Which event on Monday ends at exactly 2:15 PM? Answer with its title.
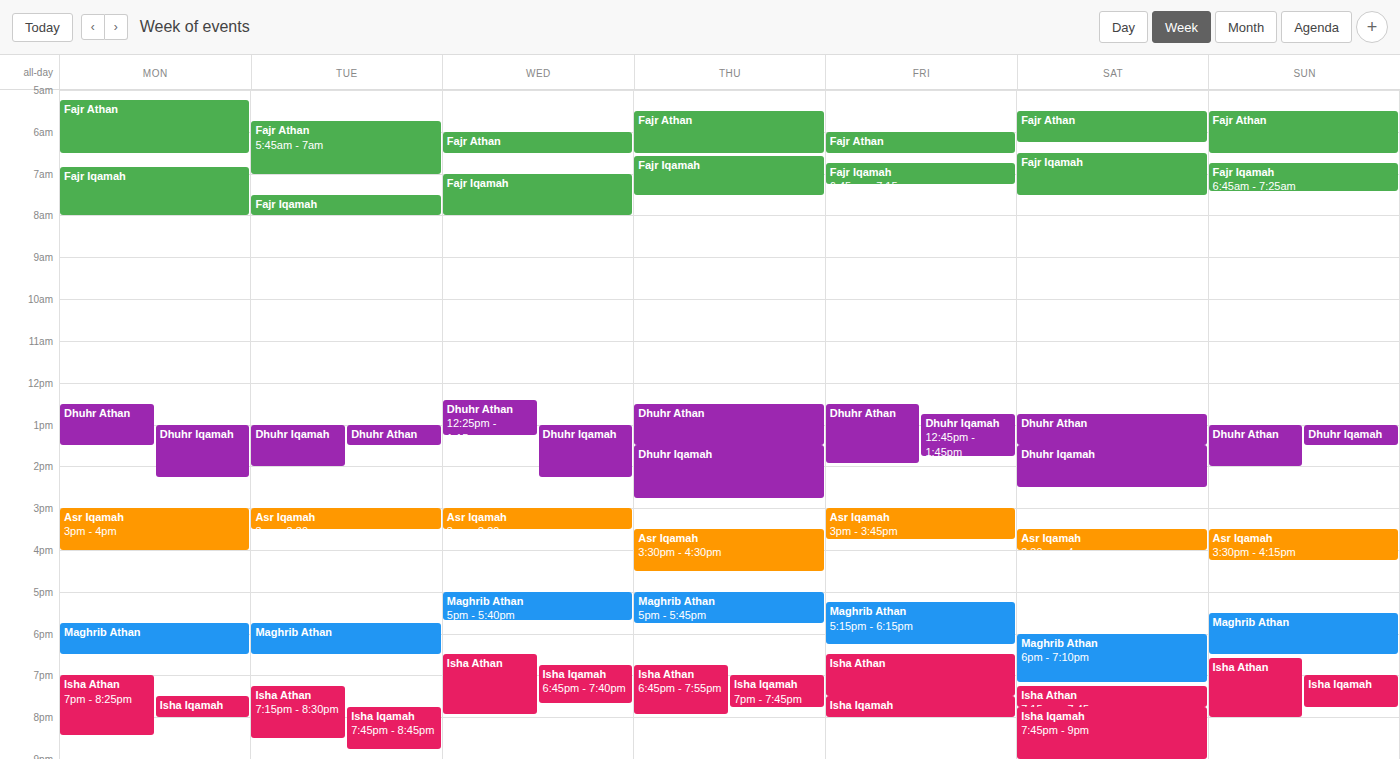
"Dhuhr Iqamah"